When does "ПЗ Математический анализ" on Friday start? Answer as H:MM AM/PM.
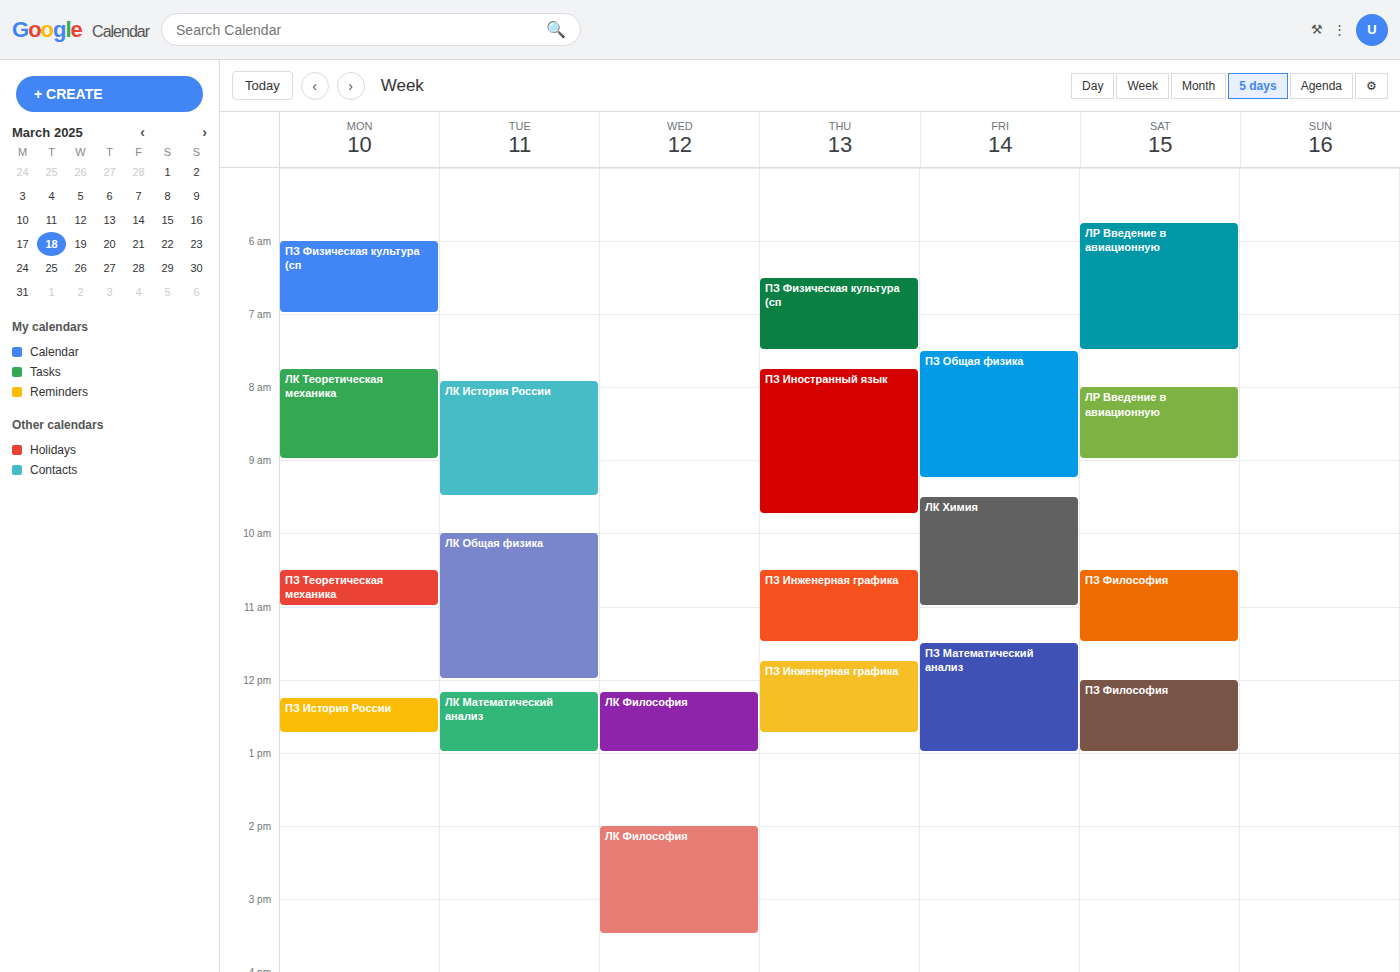
11:30 AM